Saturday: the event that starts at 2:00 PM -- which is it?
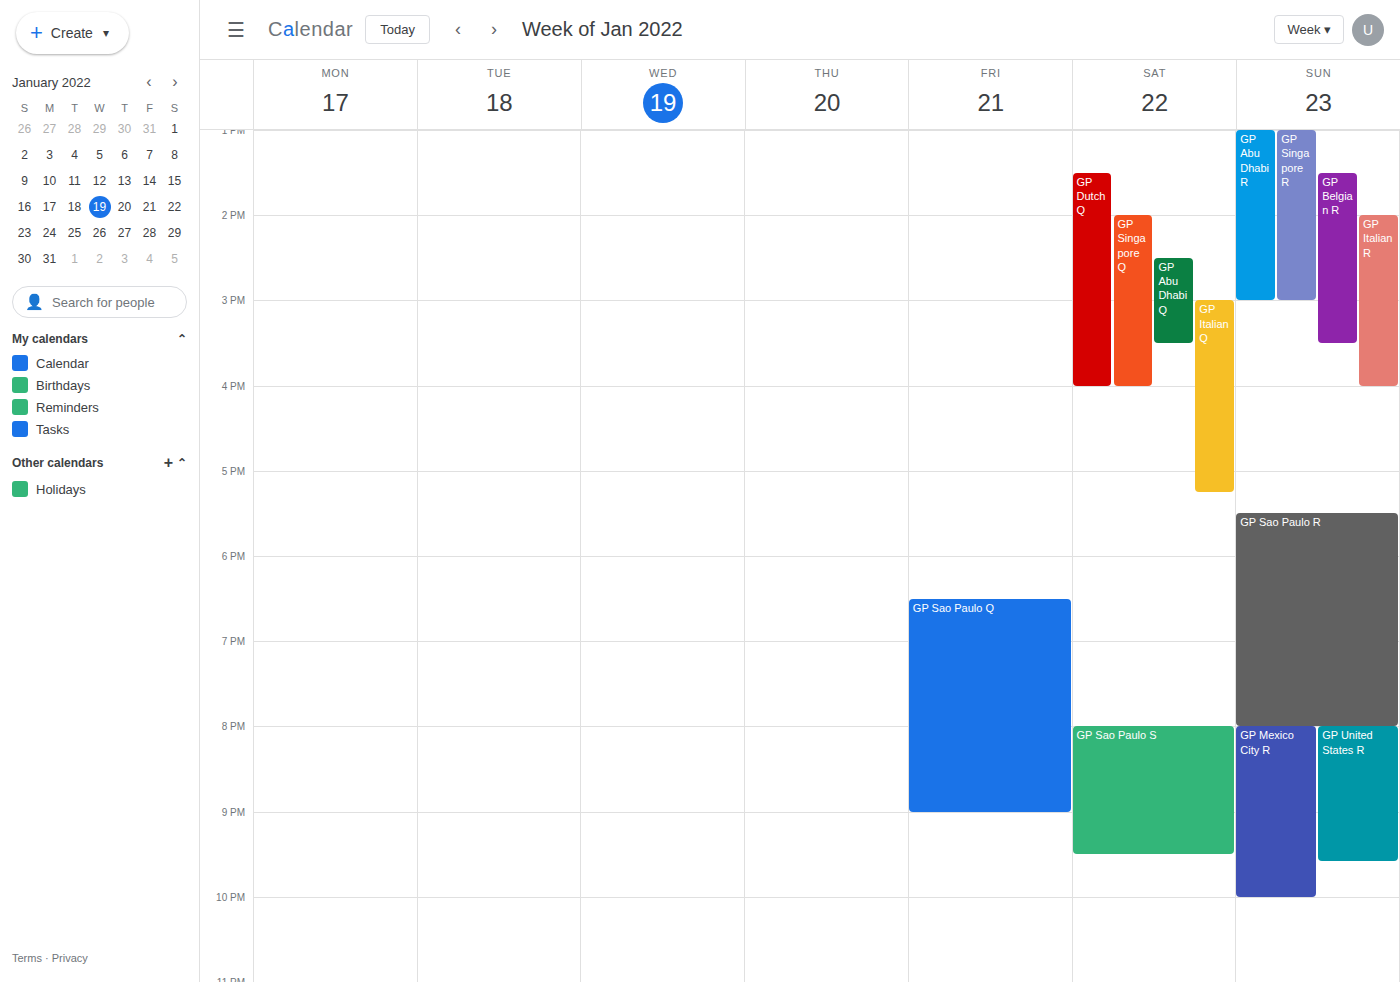
"GP Singapore Q"